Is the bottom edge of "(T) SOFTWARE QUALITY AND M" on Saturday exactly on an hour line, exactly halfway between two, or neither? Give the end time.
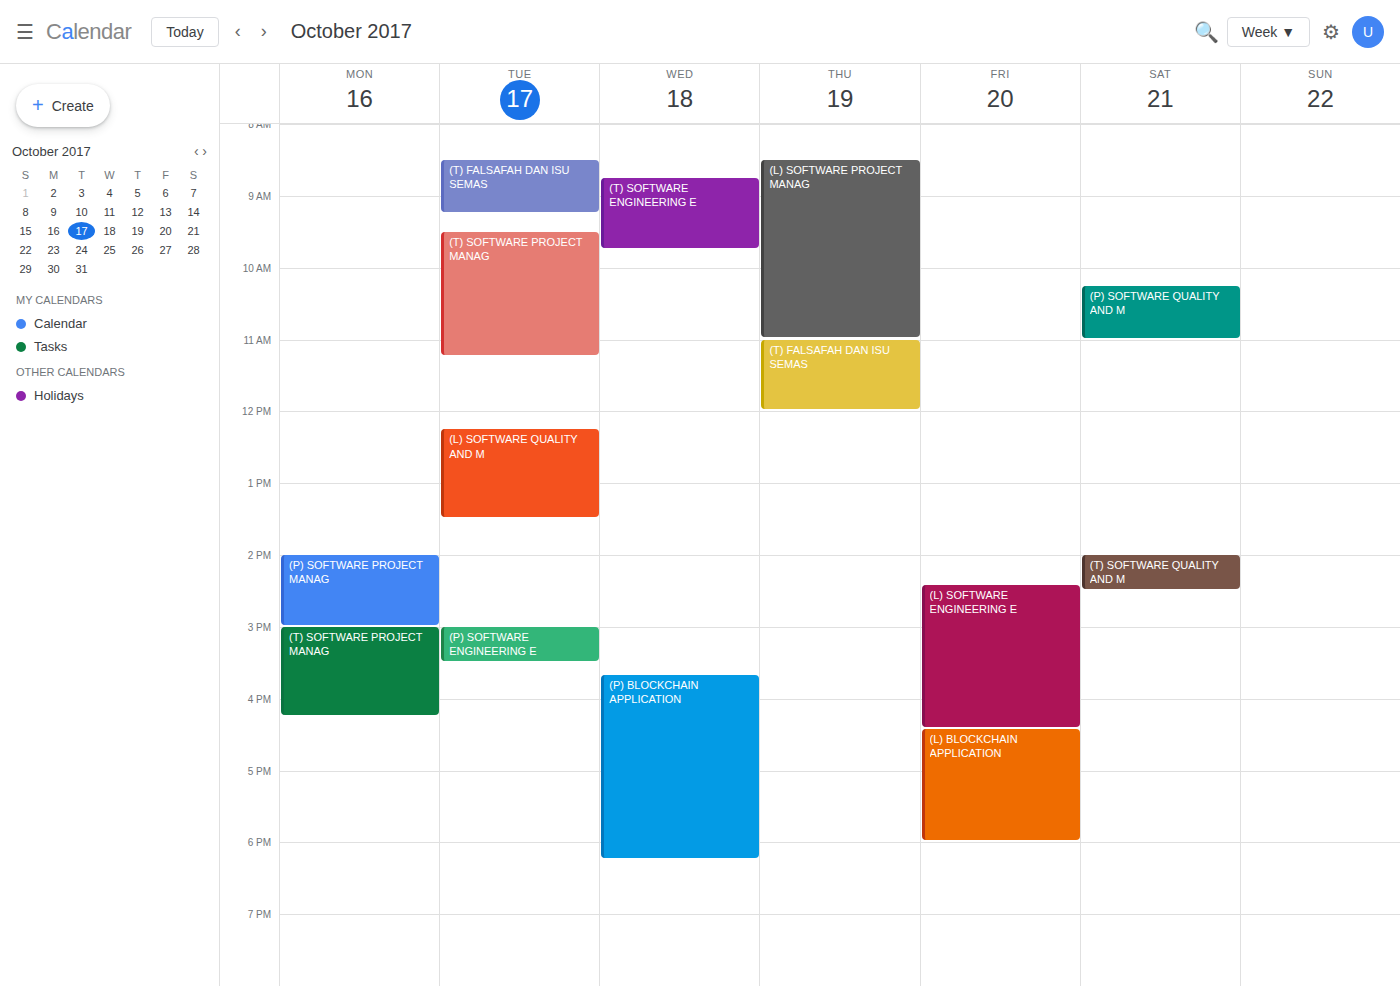
2:30 PM -- halfway between the 2 PM and 3 PM lines.